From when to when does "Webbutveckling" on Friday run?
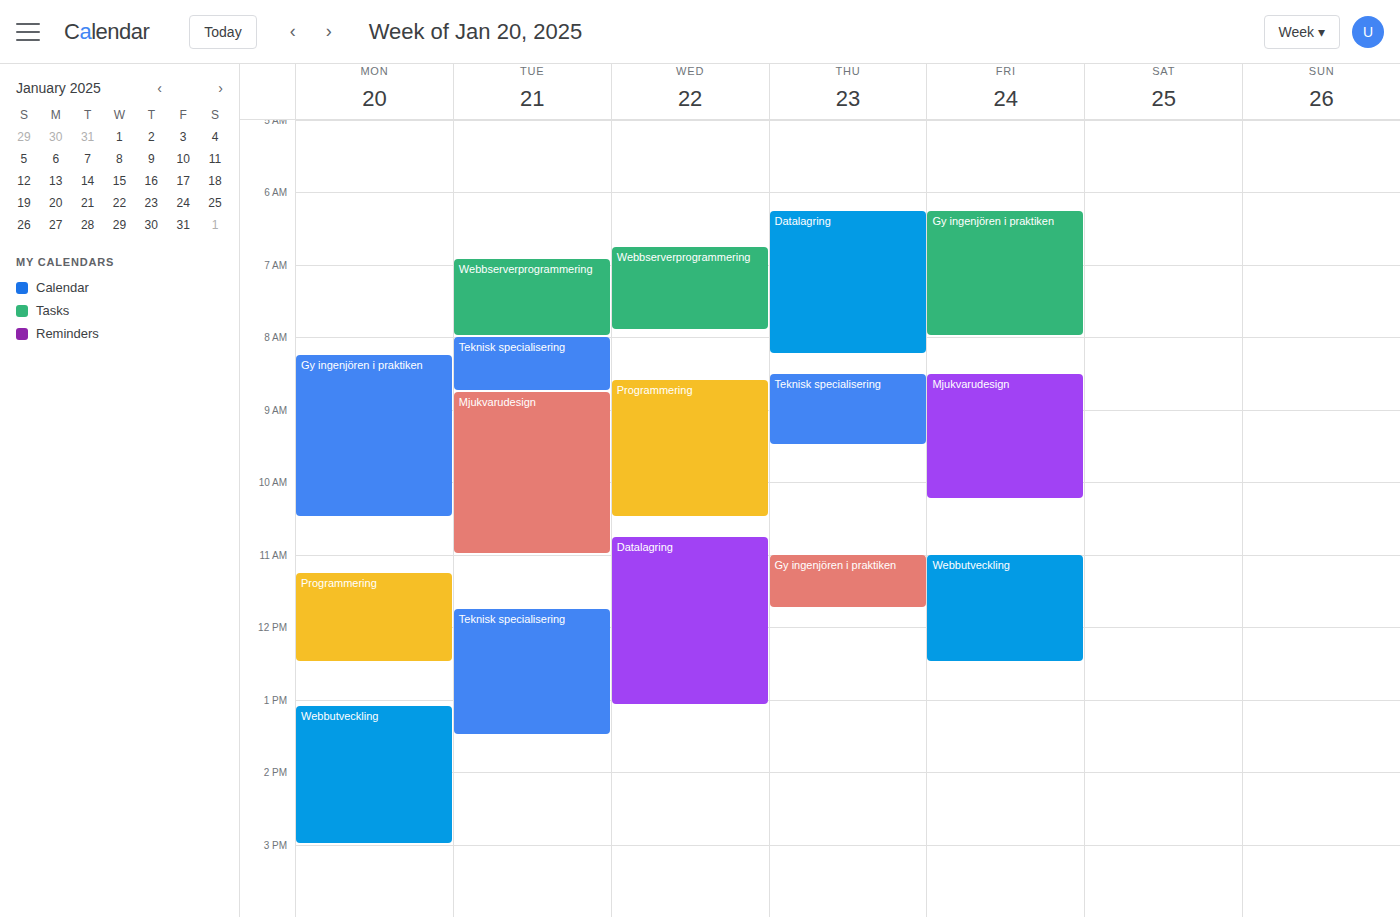
11:00 AM to 12:30 PM